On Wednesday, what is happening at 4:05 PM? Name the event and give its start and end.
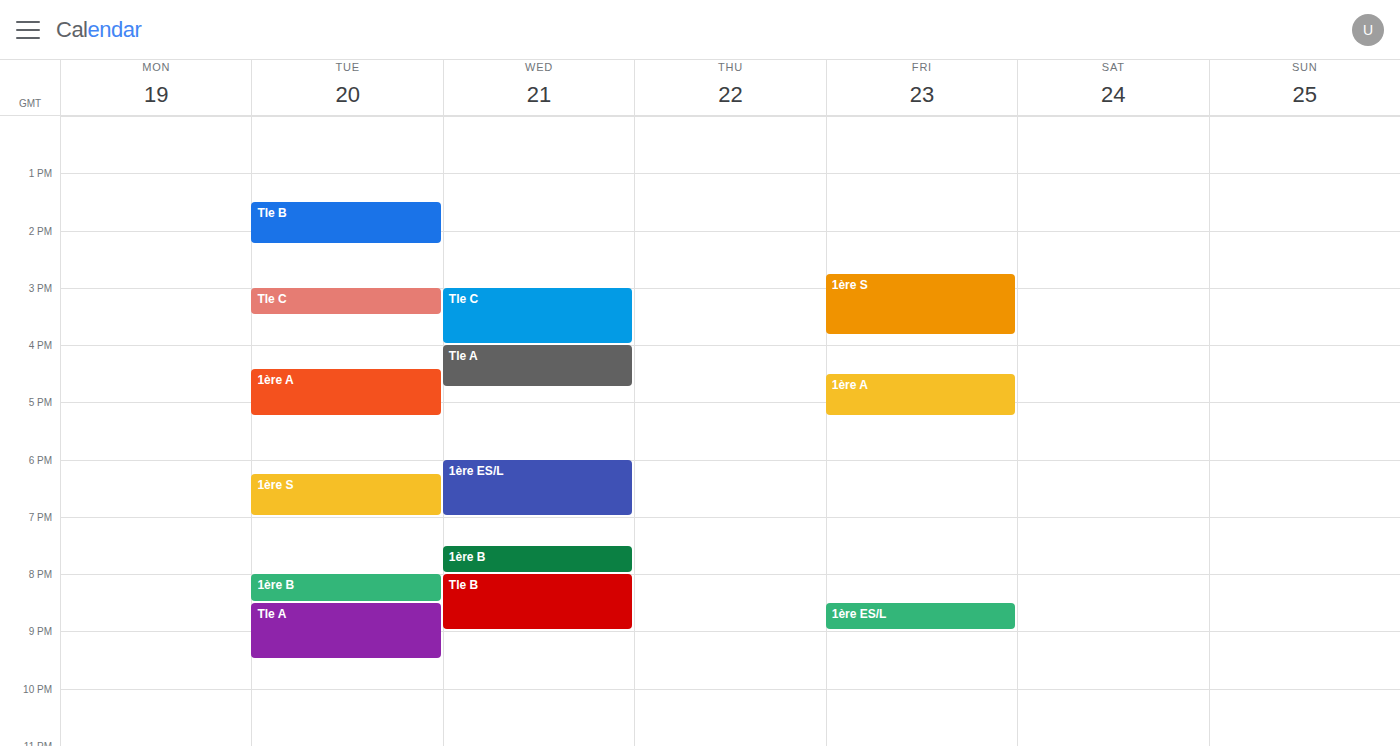
"Tle A", 4:00 PM to 4:45 PM